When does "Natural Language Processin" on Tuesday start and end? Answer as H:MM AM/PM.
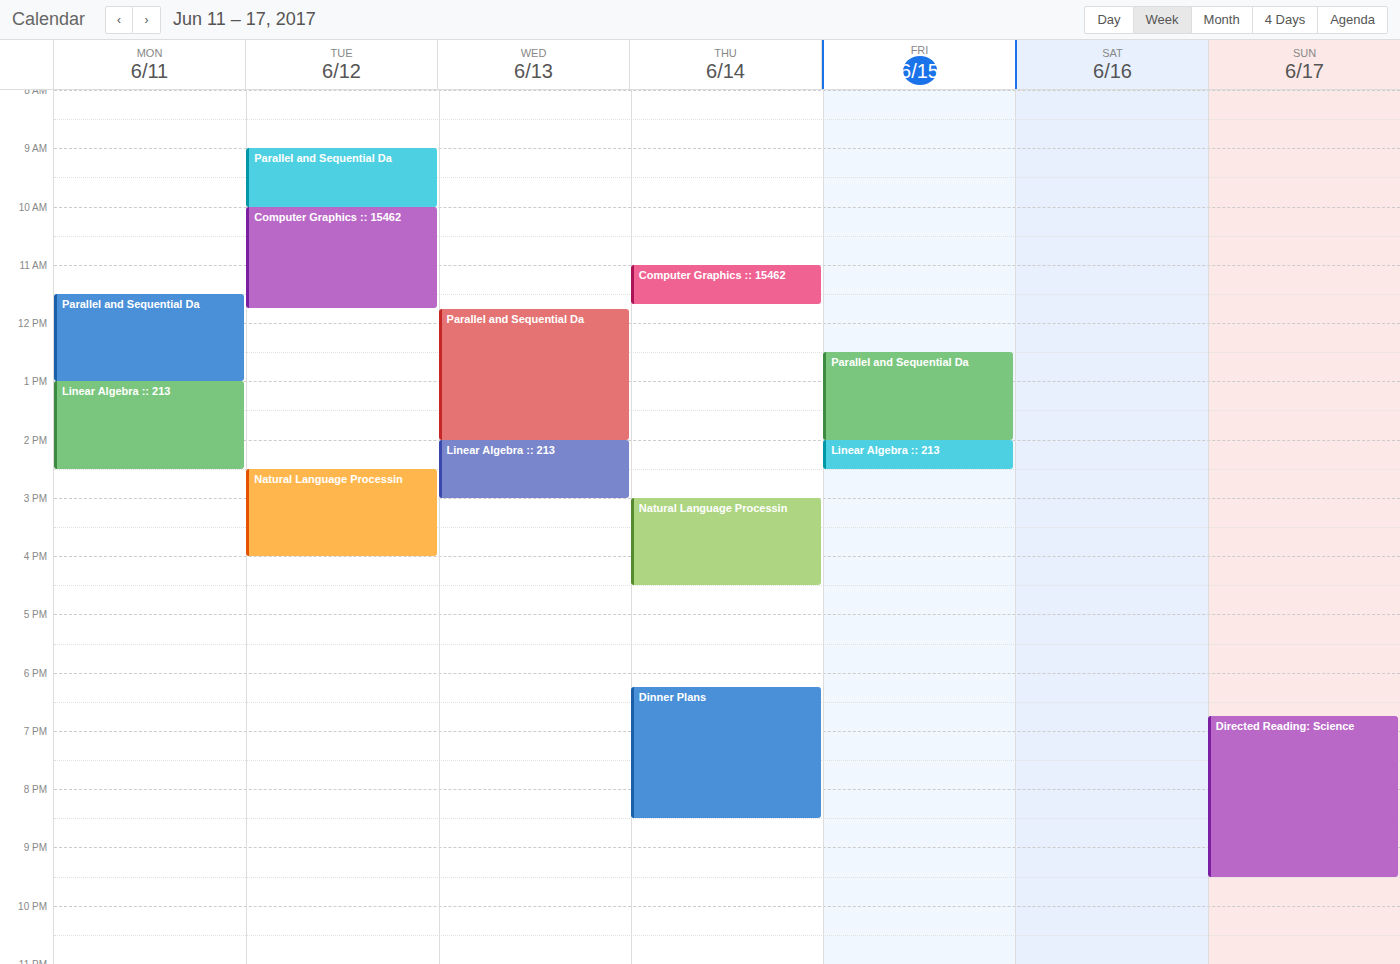
2:30 PM to 4:00 PM